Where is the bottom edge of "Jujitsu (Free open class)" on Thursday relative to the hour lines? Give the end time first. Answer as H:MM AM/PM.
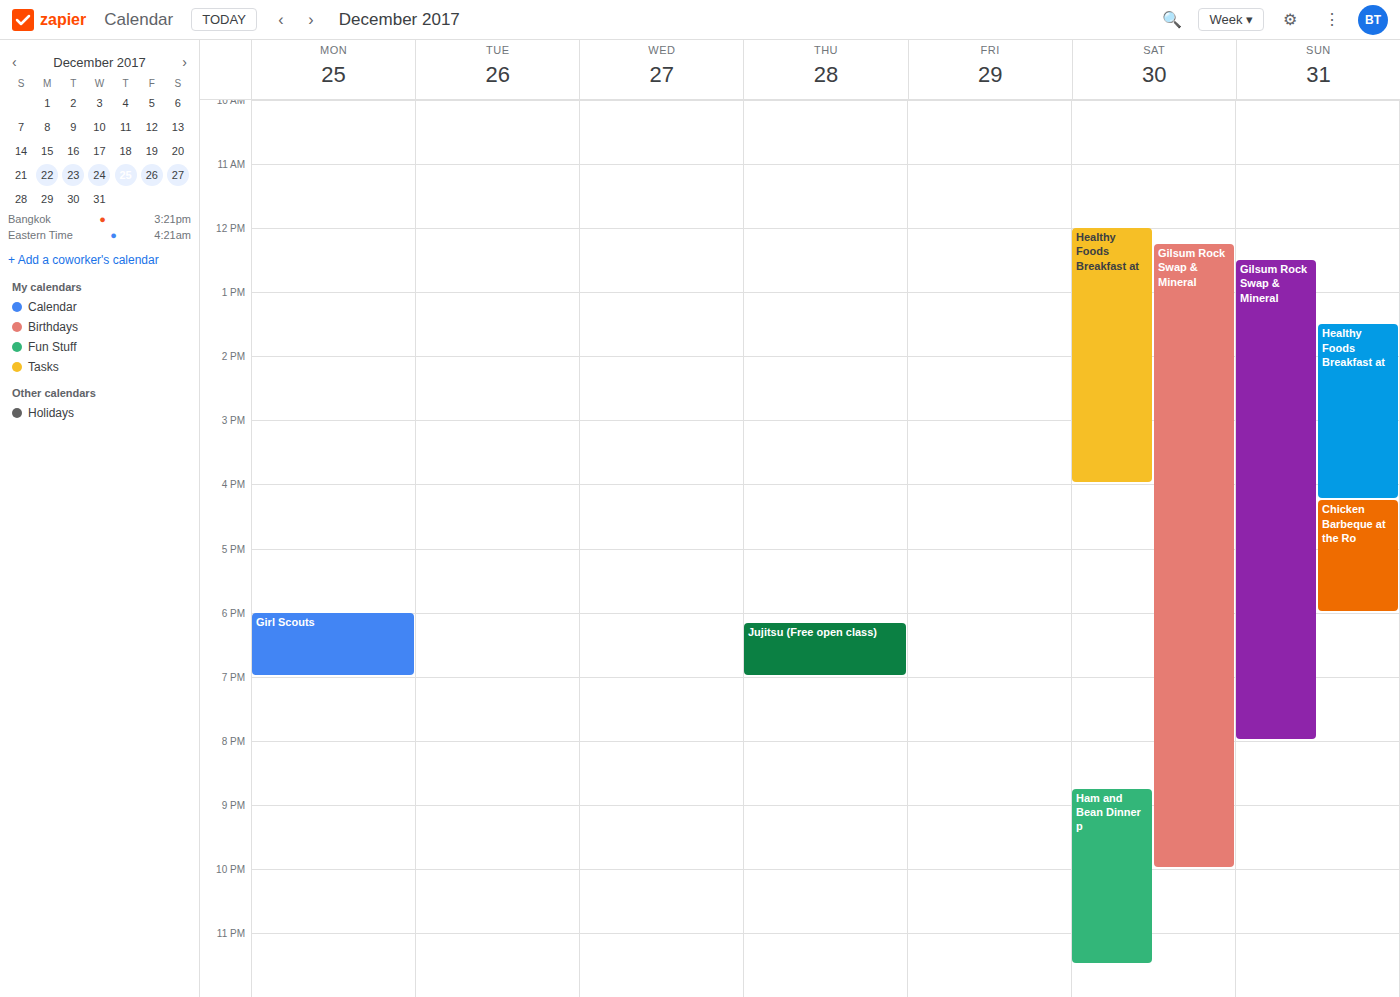
7:00 PM -- exactly on the 7 PM line.